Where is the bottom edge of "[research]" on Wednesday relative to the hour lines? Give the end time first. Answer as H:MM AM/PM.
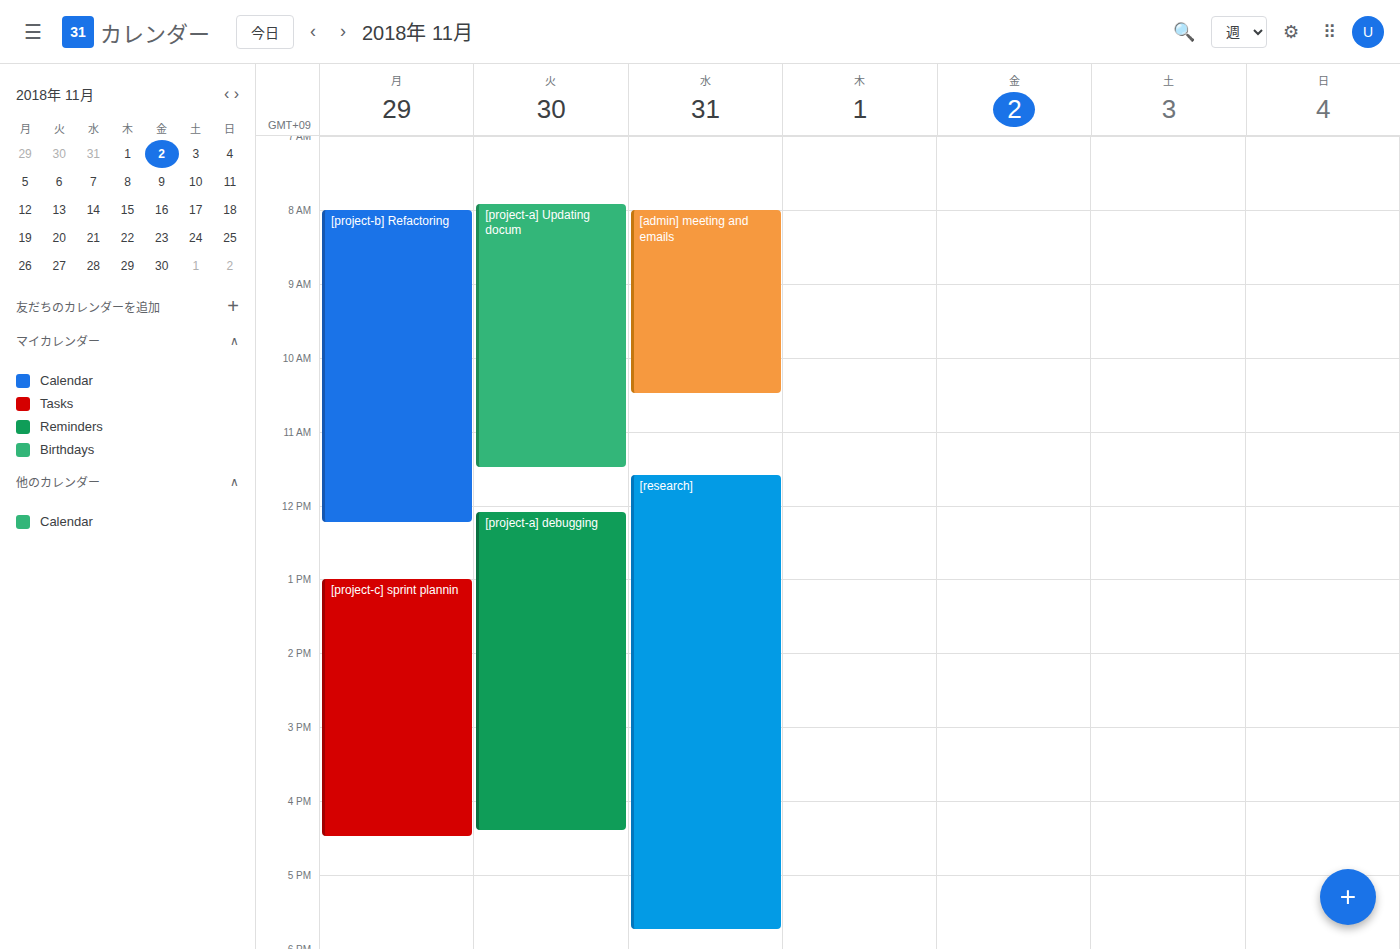
5:45 PM -- neither: three quarters of the way from the 5 PM line to the 6 PM line.